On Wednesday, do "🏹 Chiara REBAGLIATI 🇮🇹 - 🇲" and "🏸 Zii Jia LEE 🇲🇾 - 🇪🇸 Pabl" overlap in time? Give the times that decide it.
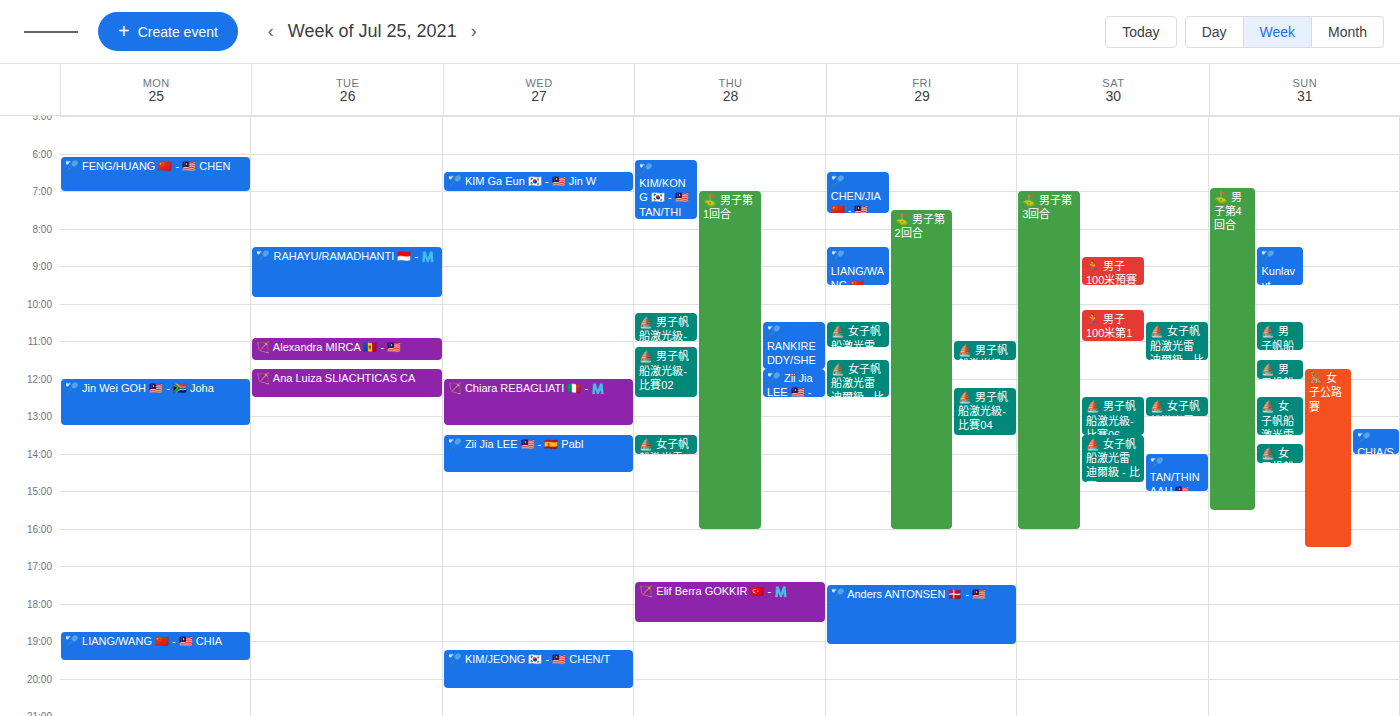
"🏹 Chiara REBAGLIATI 🇮🇹 - 🇲" ends at 13:15 and "🏸 Zii Jia LEE 🇲🇾 - 🇪🇸 Pabl" starts at 13:30 -- no overlap.